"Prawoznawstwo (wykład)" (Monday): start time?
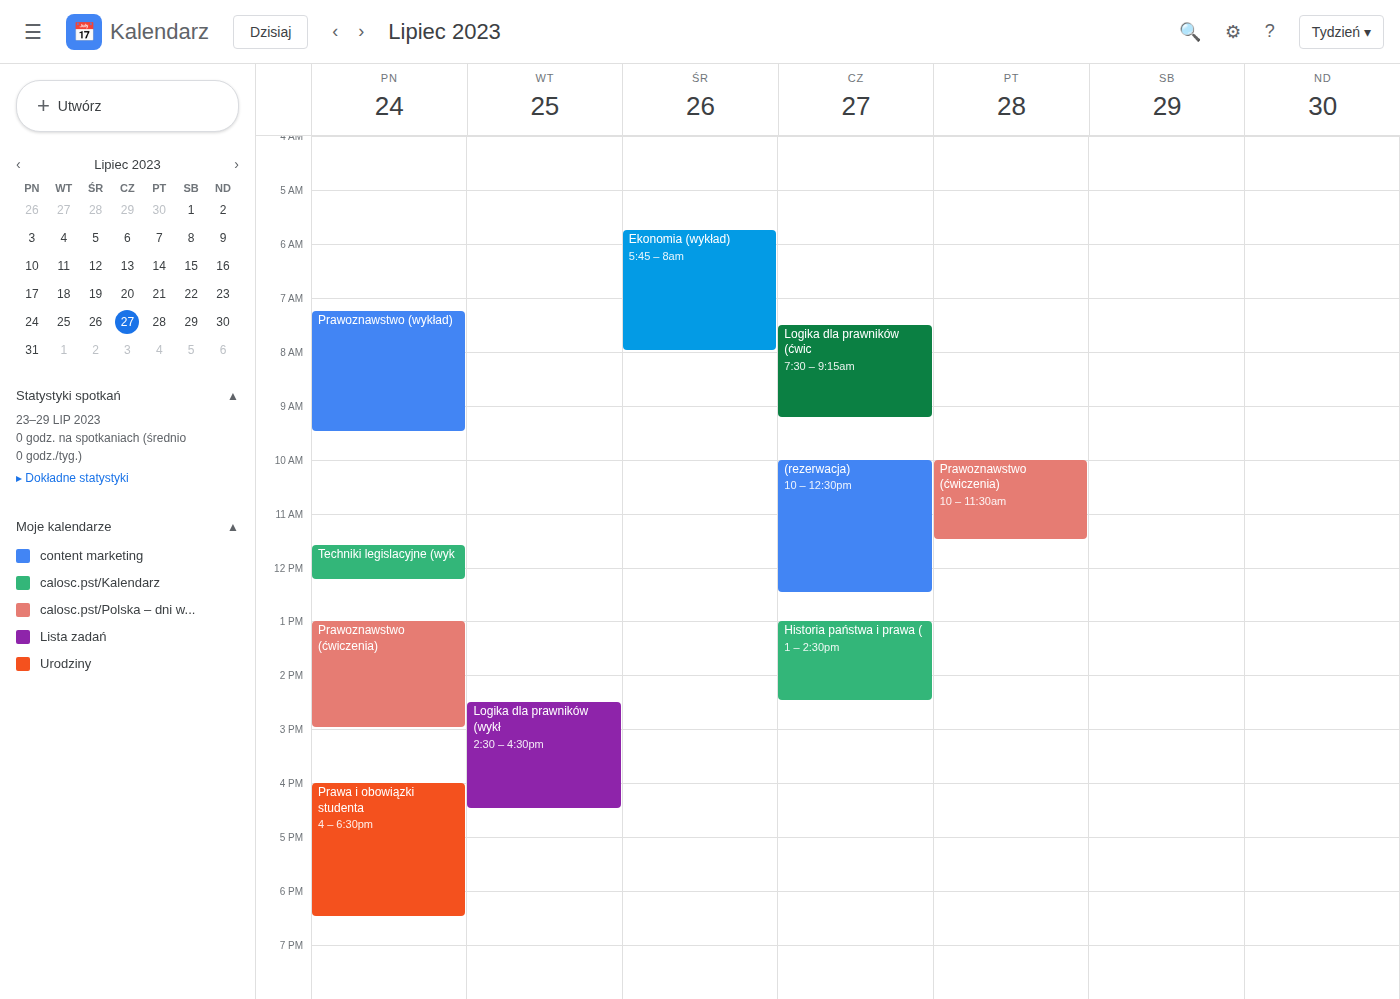
7:15 AM